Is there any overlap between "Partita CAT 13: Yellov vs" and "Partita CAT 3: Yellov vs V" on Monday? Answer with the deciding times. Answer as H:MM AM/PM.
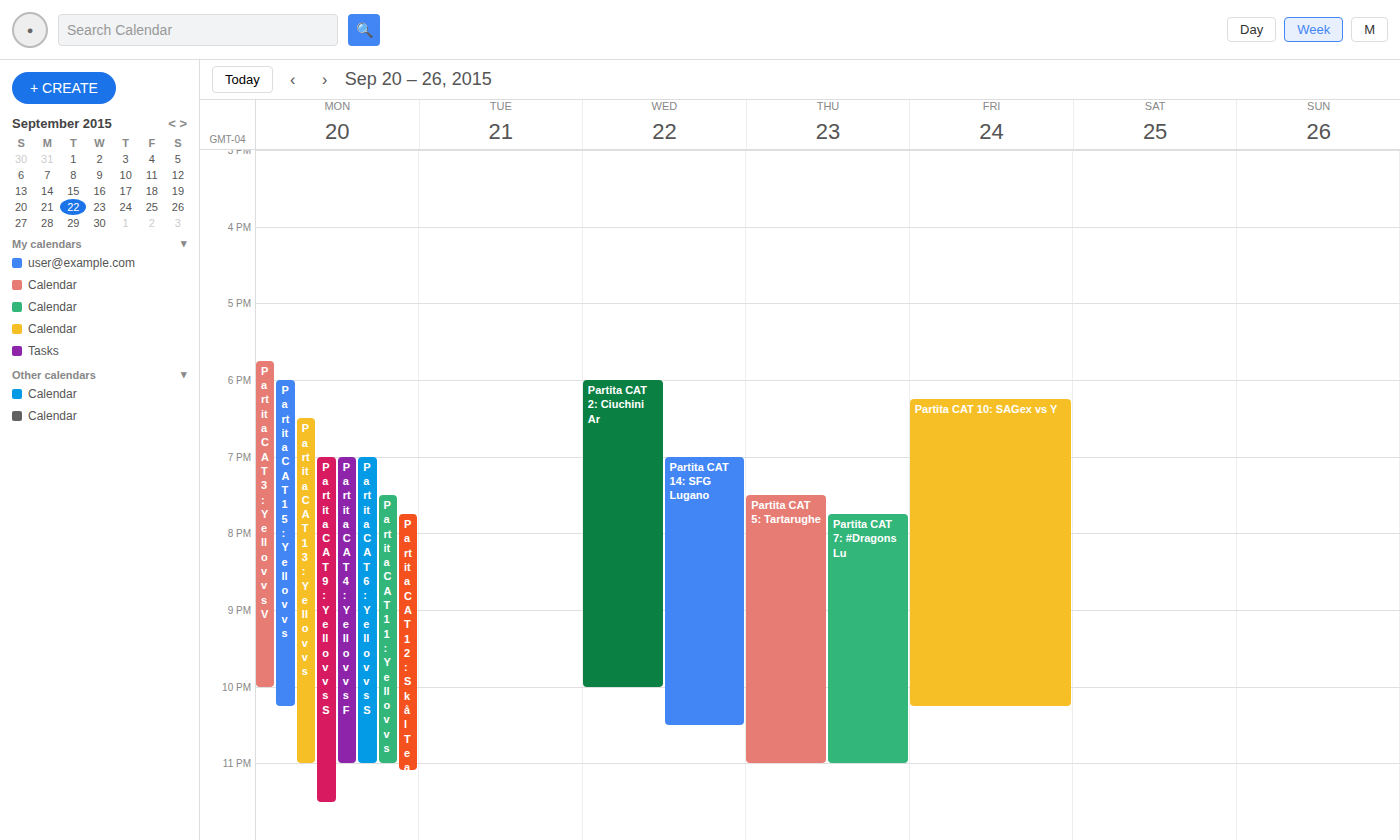
"Partita CAT 13: Yellov vs" starts at 6:30 PM, before "Partita CAT 3: Yellov vs V" ends at 10:00 PM -- they overlap.